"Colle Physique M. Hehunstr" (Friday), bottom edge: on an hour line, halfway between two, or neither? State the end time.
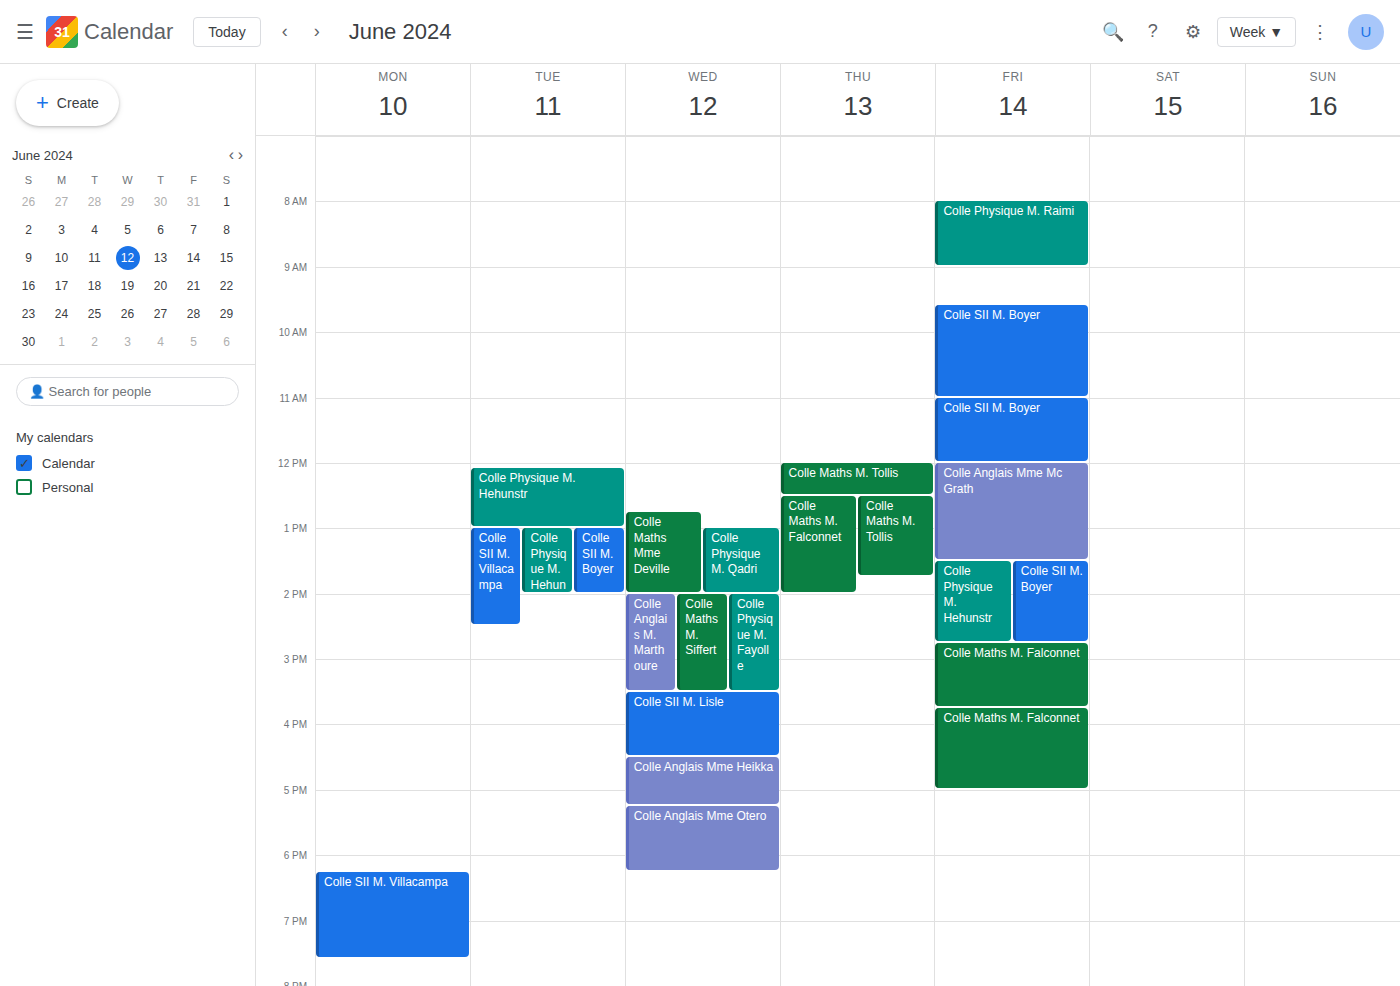
2:45 PM -- neither: three quarters of the way from the 2 PM line to the 3 PM line.